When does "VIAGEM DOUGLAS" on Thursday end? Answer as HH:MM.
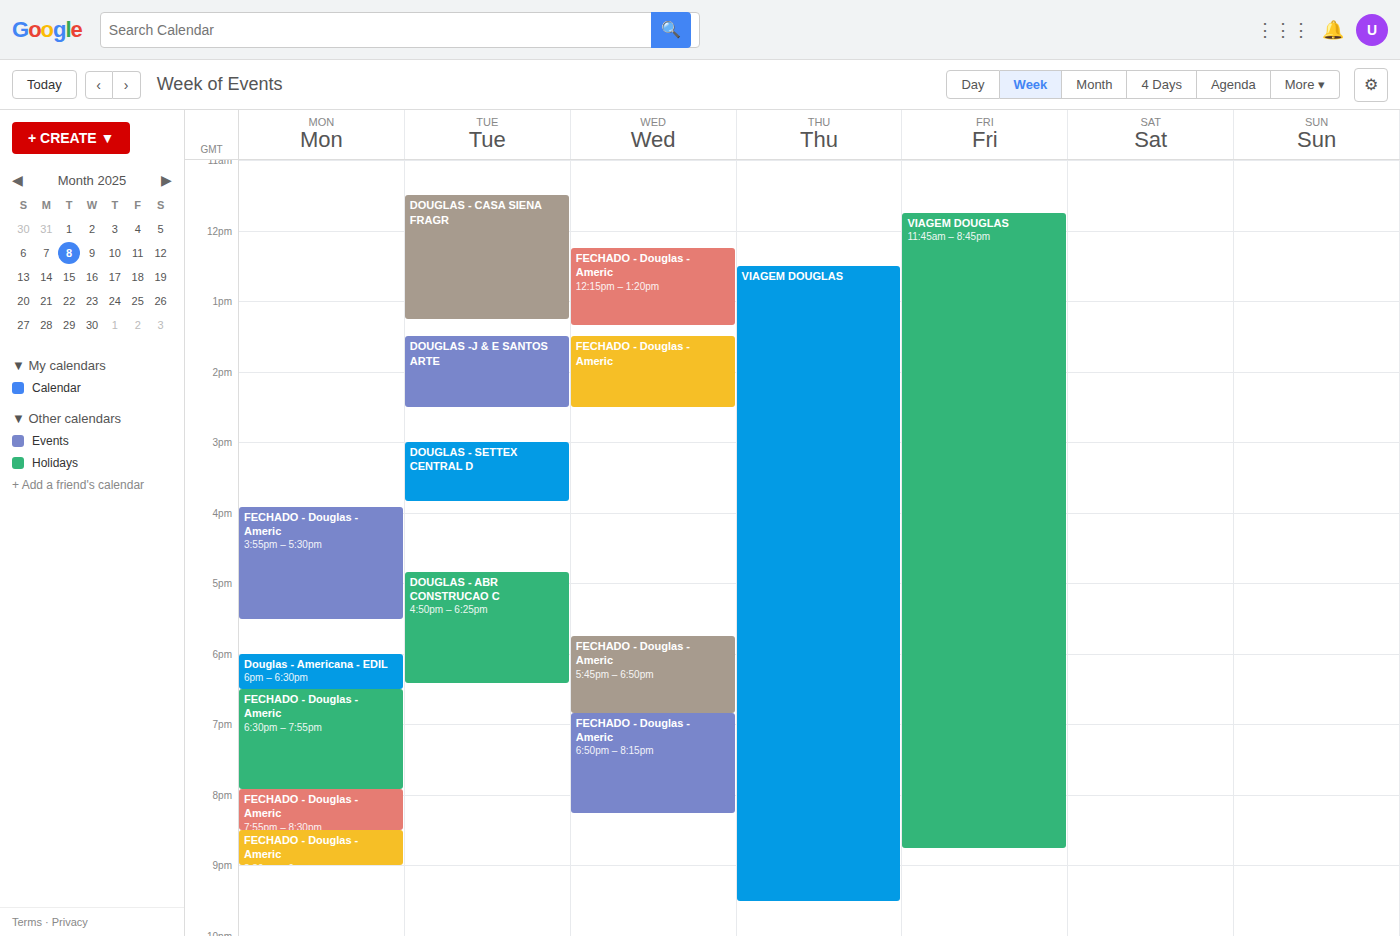
21:30